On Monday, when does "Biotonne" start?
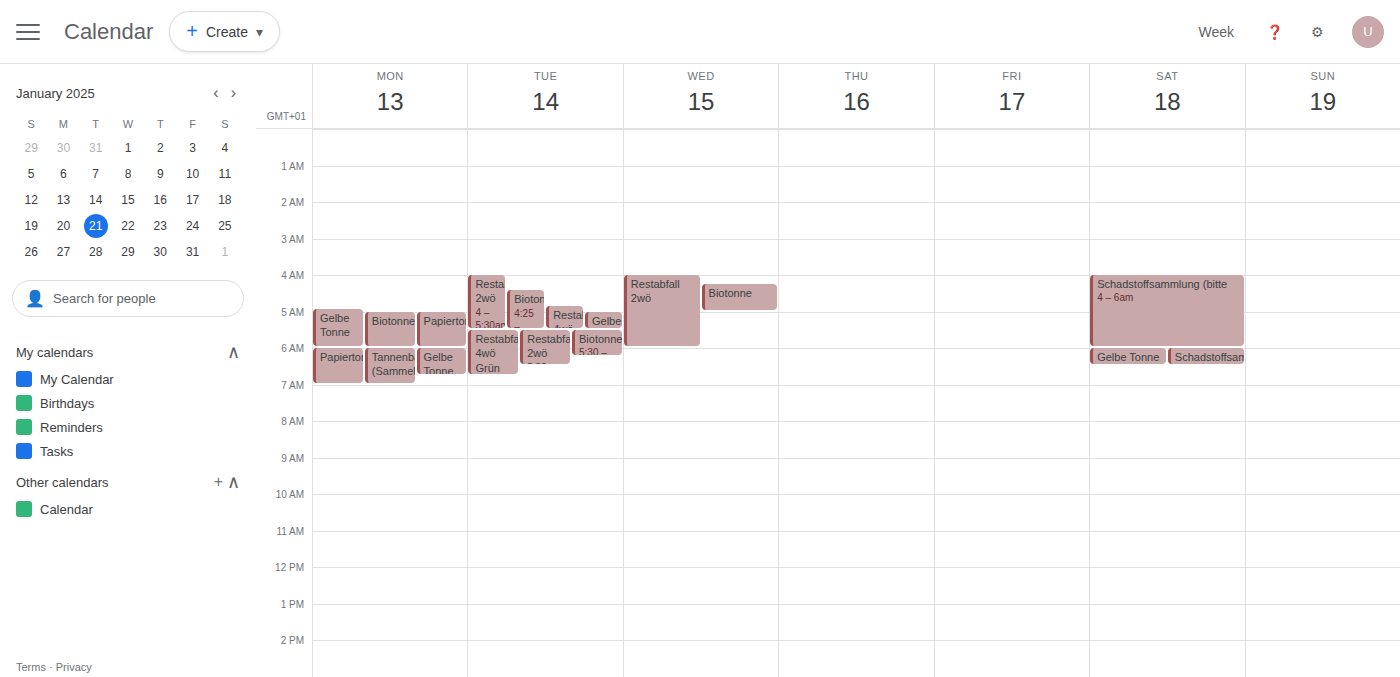
5:00 AM